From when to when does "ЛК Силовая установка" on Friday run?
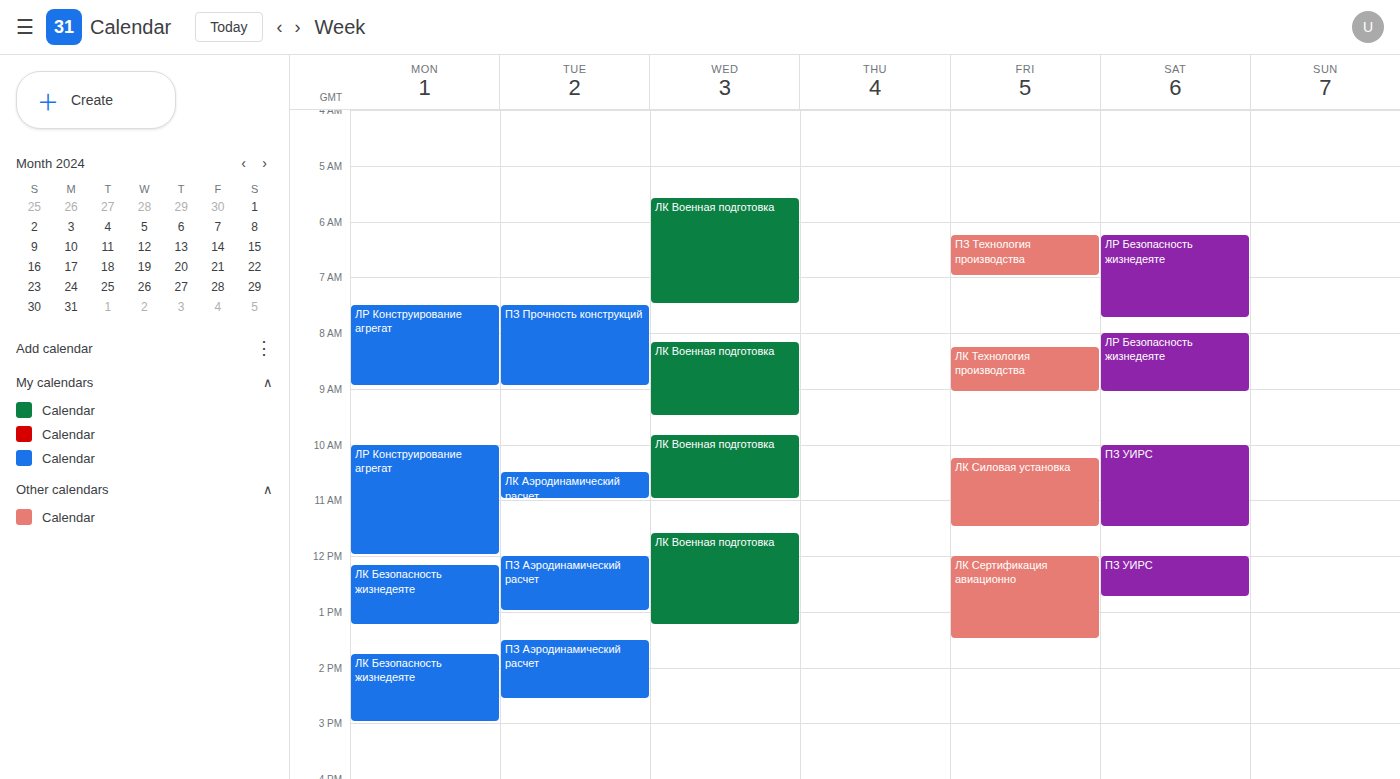
10:15 AM to 11:30 AM